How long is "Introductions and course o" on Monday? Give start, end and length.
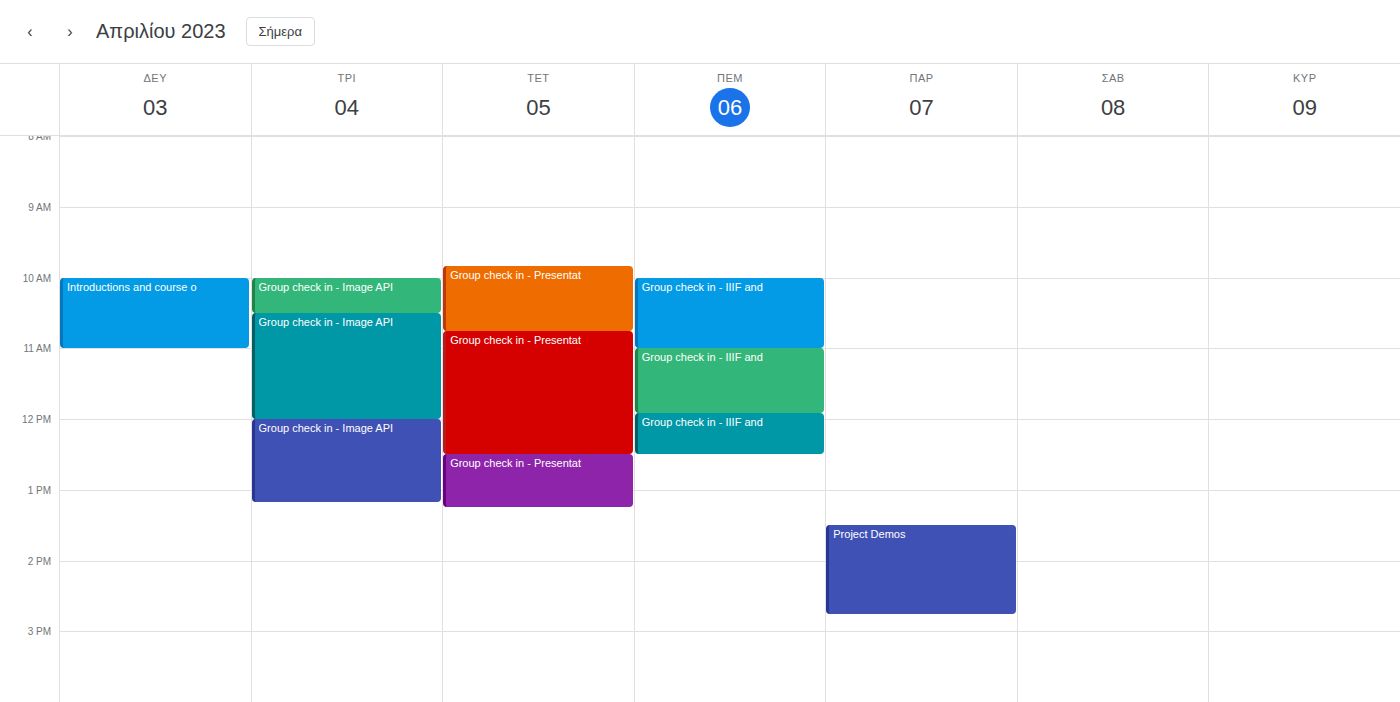
10:00 to 11:00, 1 hour